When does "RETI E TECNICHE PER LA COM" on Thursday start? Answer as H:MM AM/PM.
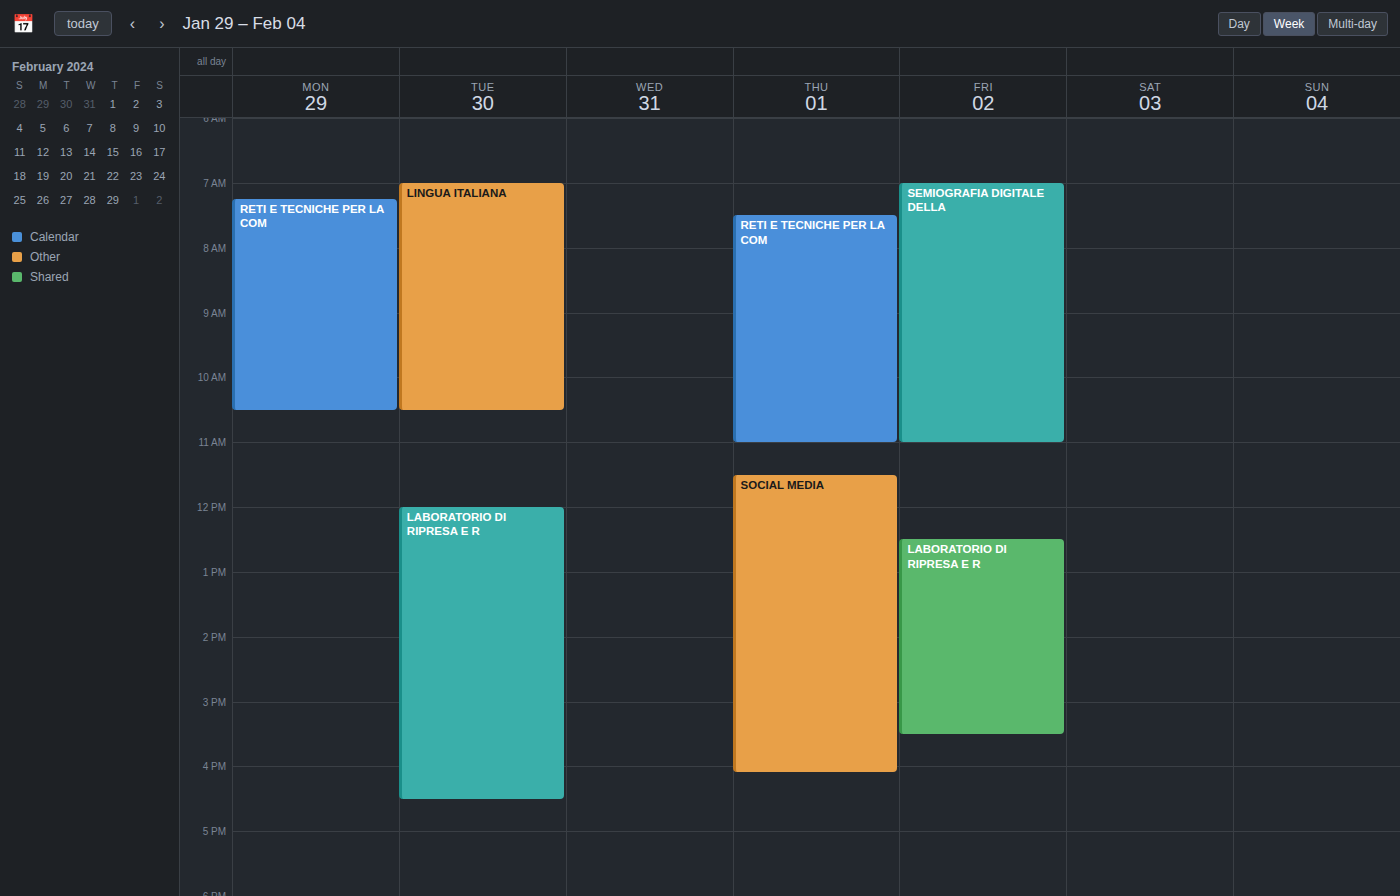
7:30 AM